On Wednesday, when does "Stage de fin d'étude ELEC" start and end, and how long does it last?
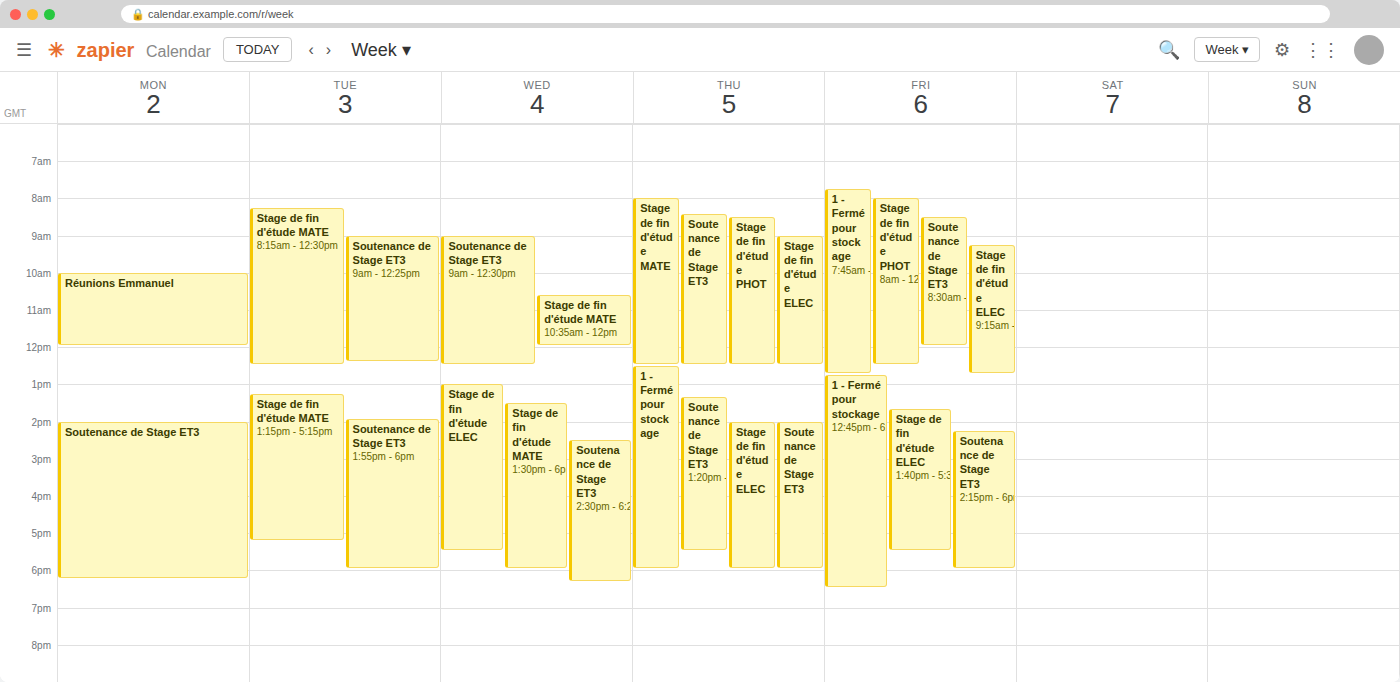
1:00 PM to 5:30 PM, 4 hours 30 minutes